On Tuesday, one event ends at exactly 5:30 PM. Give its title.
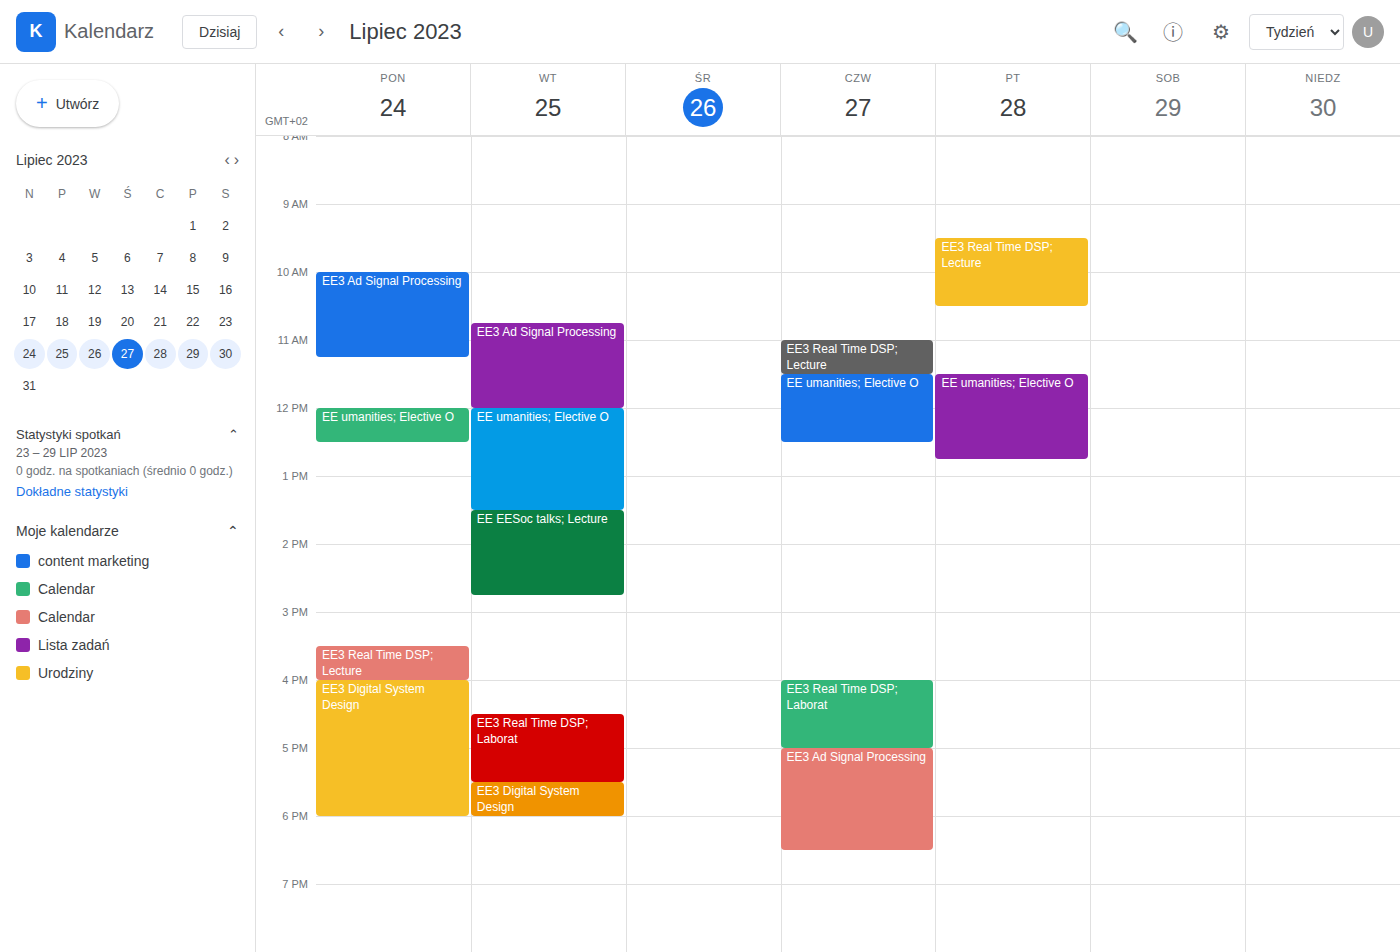
"EE3 Real Time DSP; Laborat"